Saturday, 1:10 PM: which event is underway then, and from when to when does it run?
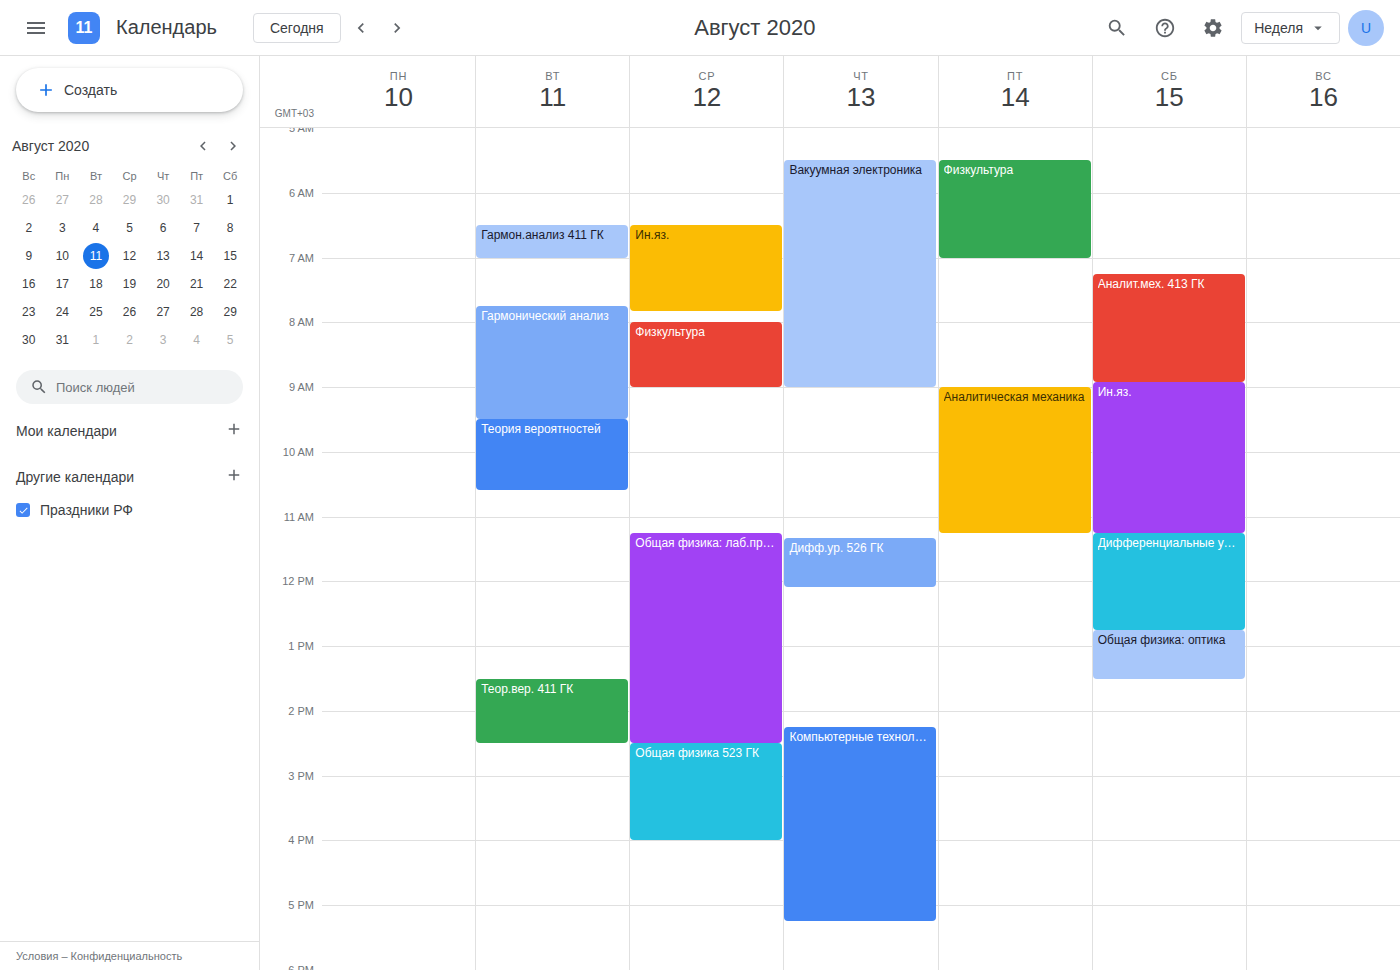
"Общая физика: оптика", 12:45 PM to 1:30 PM